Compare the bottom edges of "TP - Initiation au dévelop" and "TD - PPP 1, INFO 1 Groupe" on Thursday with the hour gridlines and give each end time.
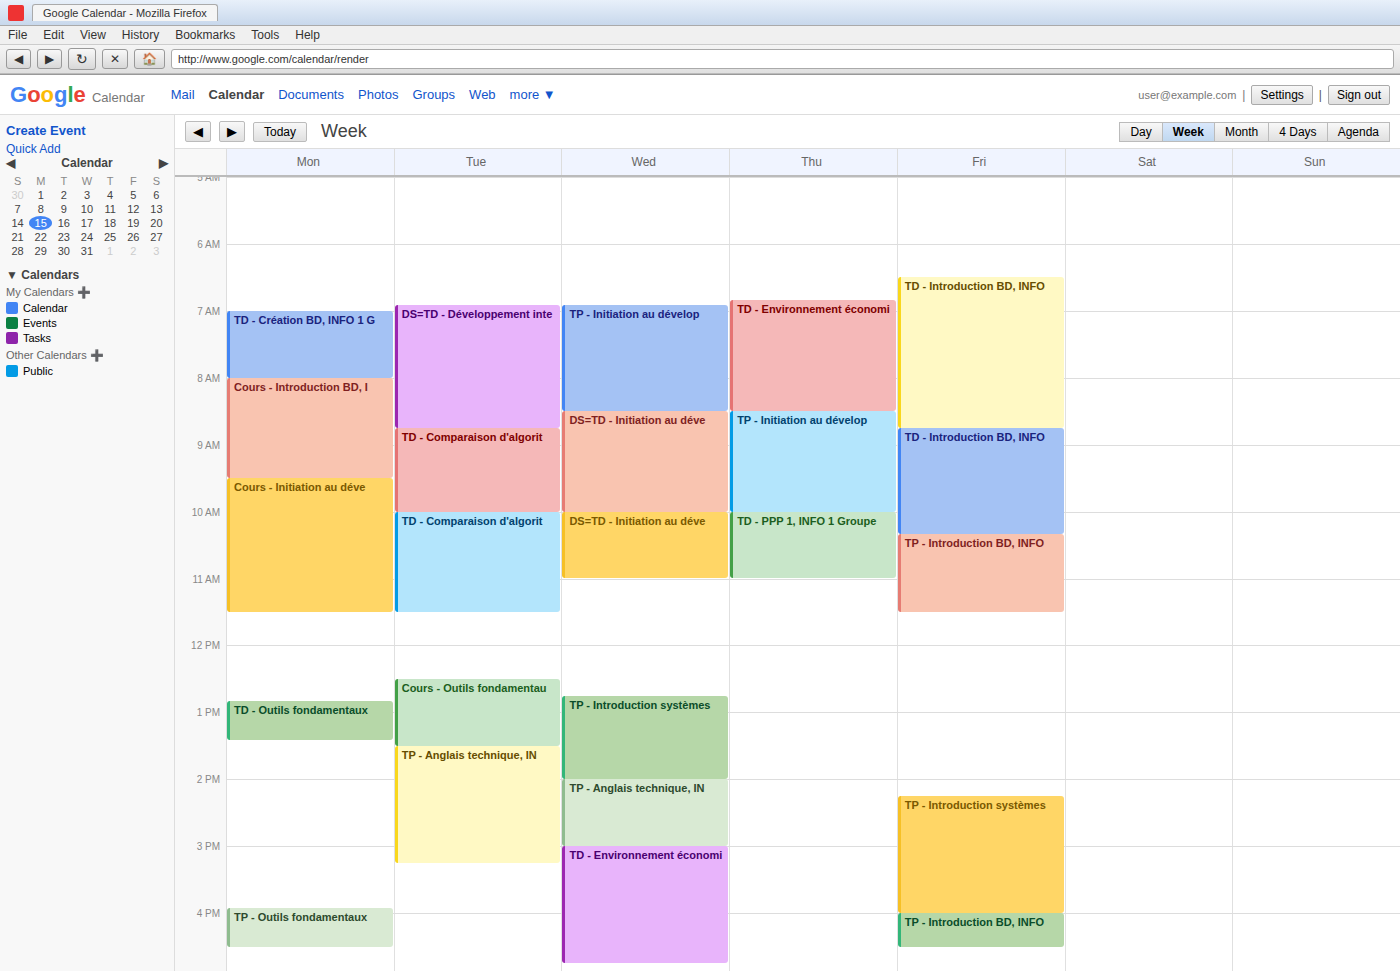
"TP - Initiation au dévelop": 10:00 AM, exactly on the 10 AM line. "TD - PPP 1, INFO 1 Groupe": 11:00 AM, exactly on the 11 AM line.